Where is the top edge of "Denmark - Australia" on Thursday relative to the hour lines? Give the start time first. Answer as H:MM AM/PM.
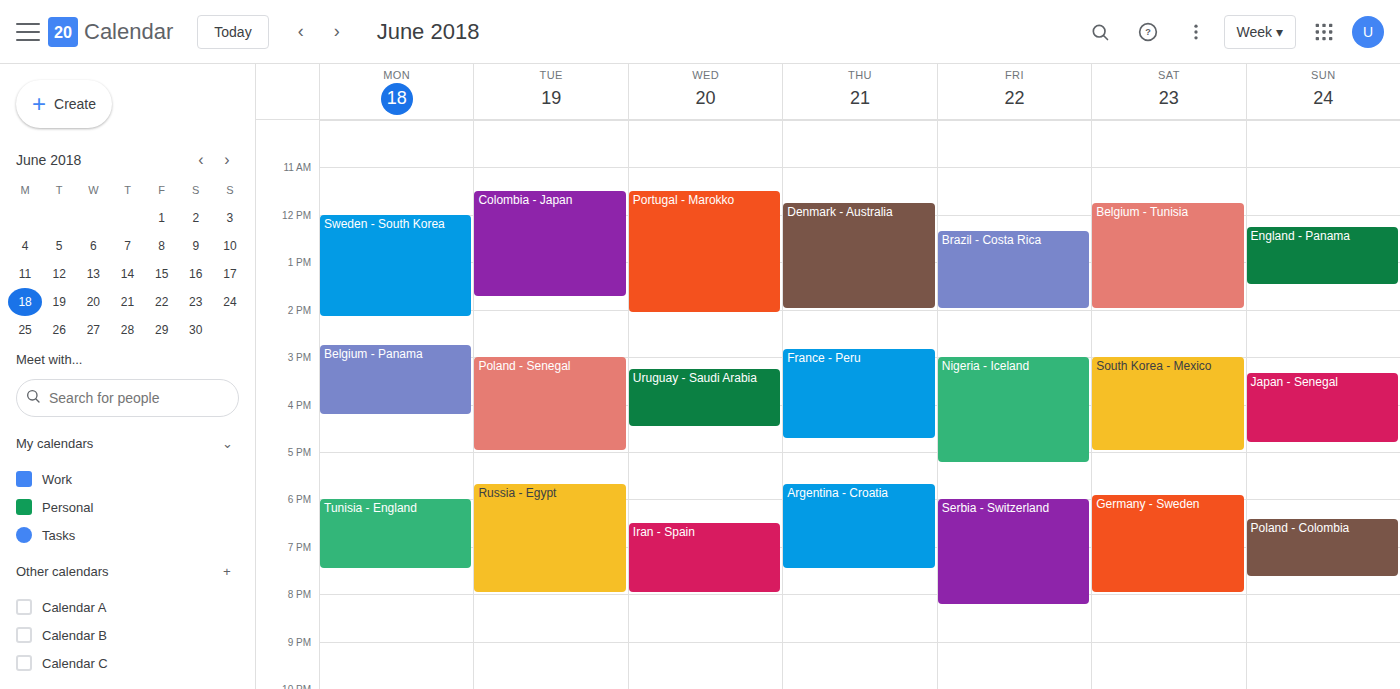
11:45 AM -- neither: three quarters of the way from the 11 AM line to the 12 PM line.